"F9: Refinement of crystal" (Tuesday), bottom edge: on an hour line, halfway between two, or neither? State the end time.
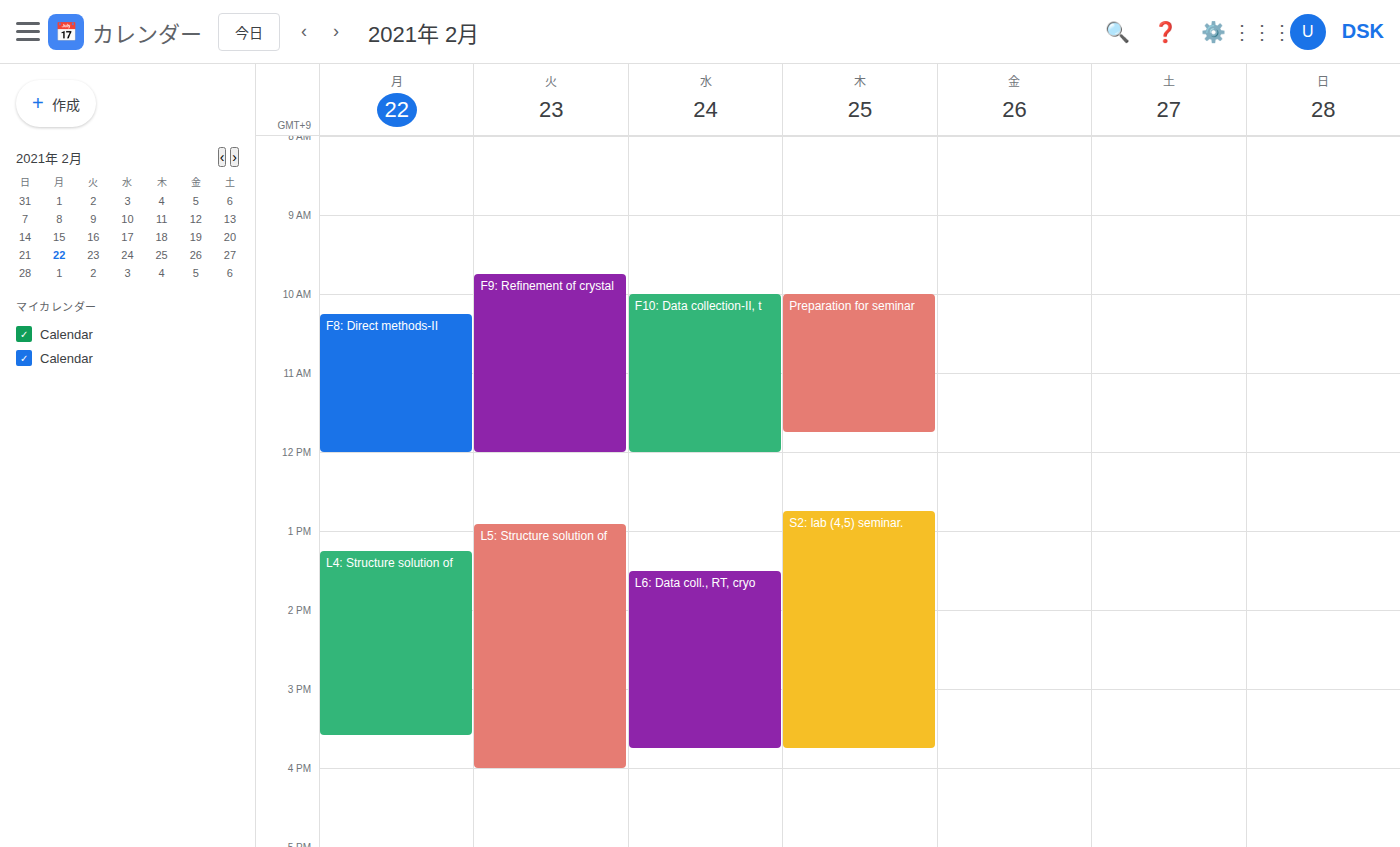
12:00 PM -- exactly on the 12 PM line.